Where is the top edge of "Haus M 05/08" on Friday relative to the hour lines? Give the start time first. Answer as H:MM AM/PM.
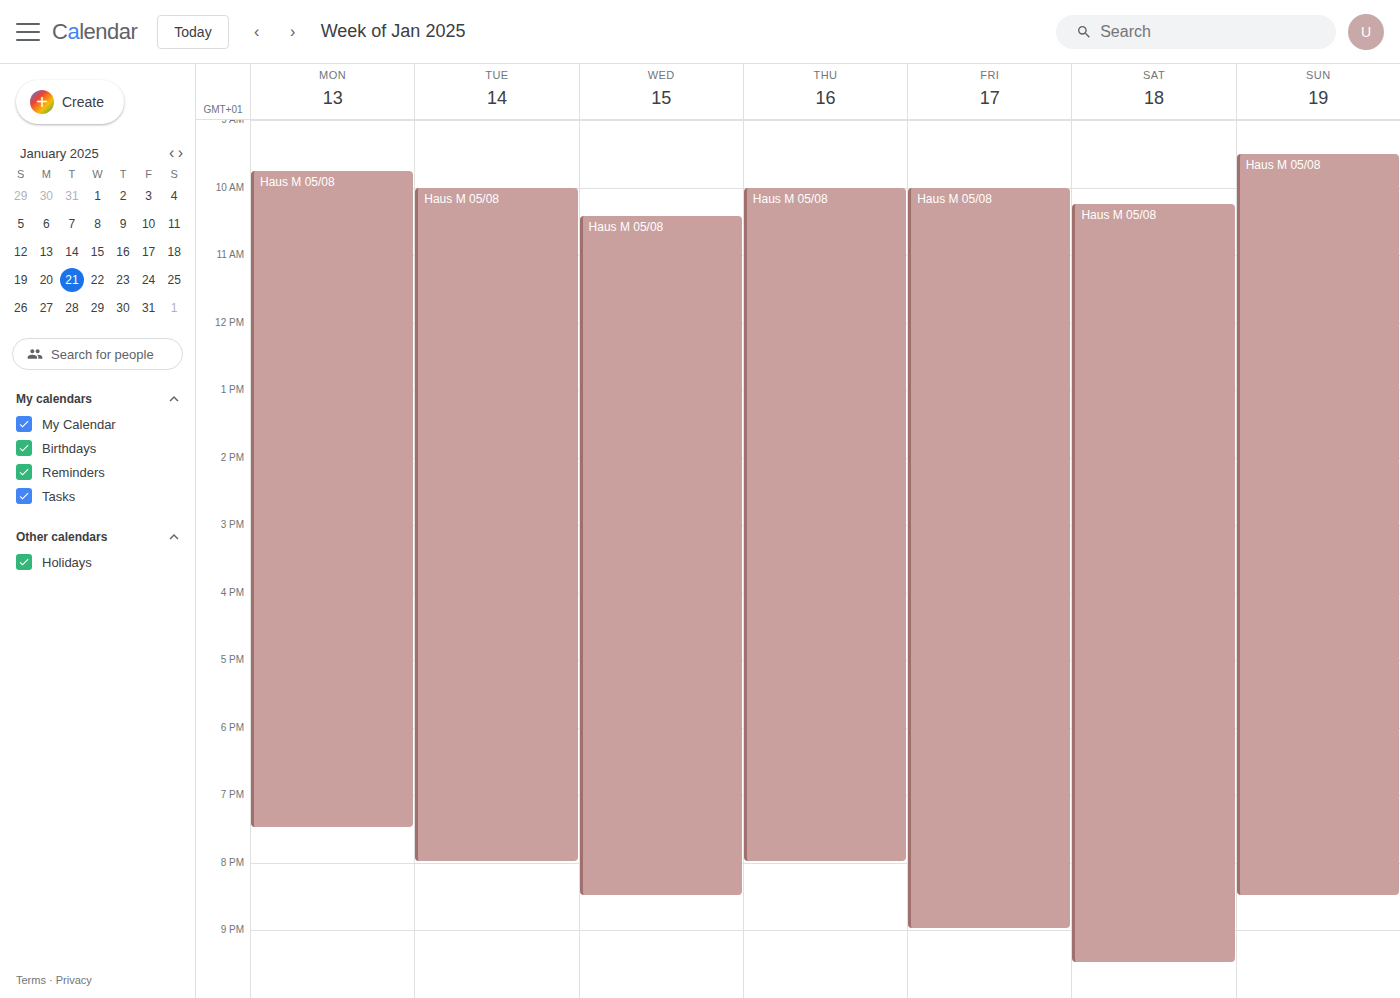
10:00 AM -- exactly on the 10 AM line.